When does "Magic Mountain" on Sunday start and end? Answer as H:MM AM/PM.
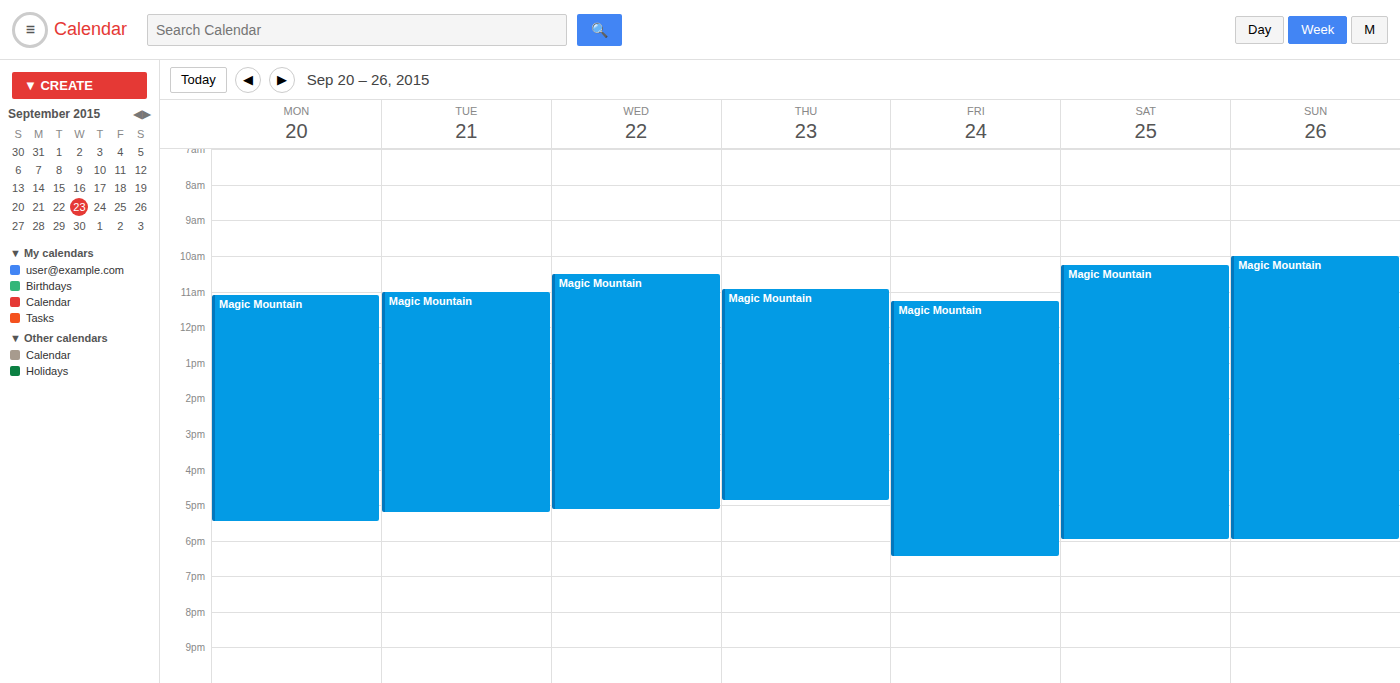
10:00 AM to 6:00 PM